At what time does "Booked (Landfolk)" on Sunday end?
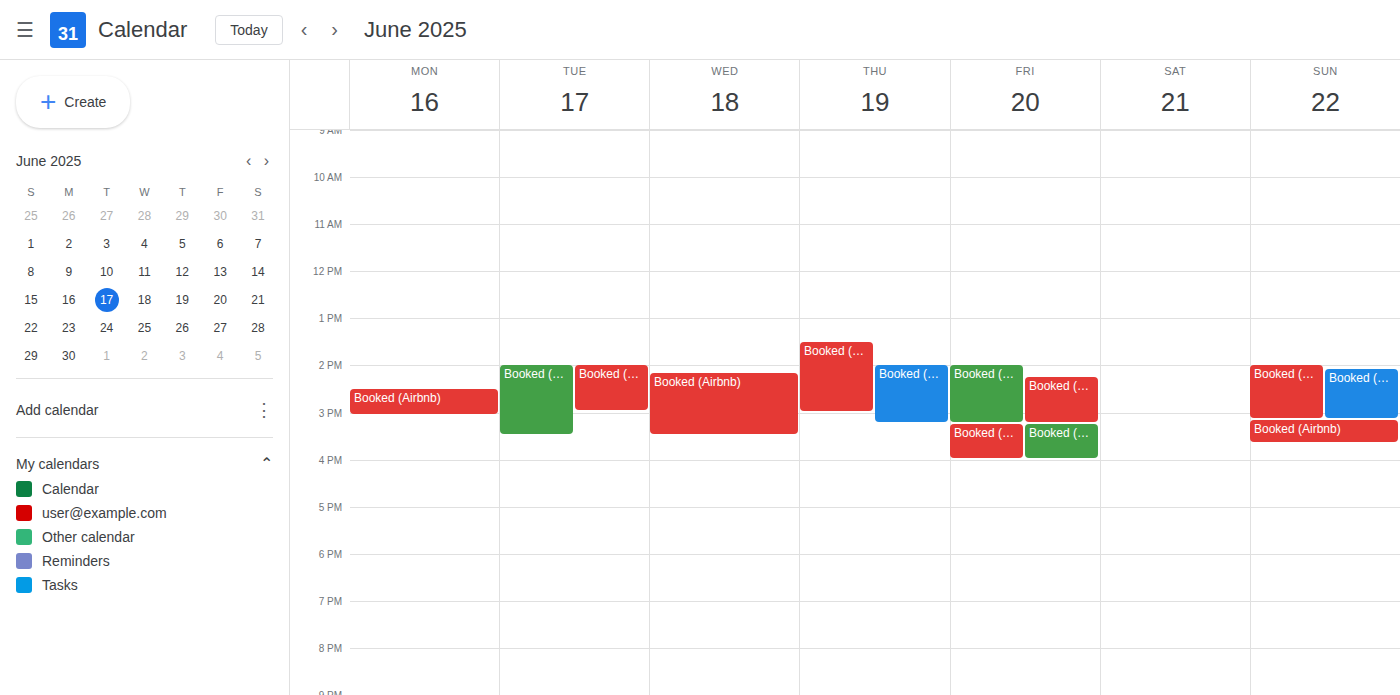
3:10 PM